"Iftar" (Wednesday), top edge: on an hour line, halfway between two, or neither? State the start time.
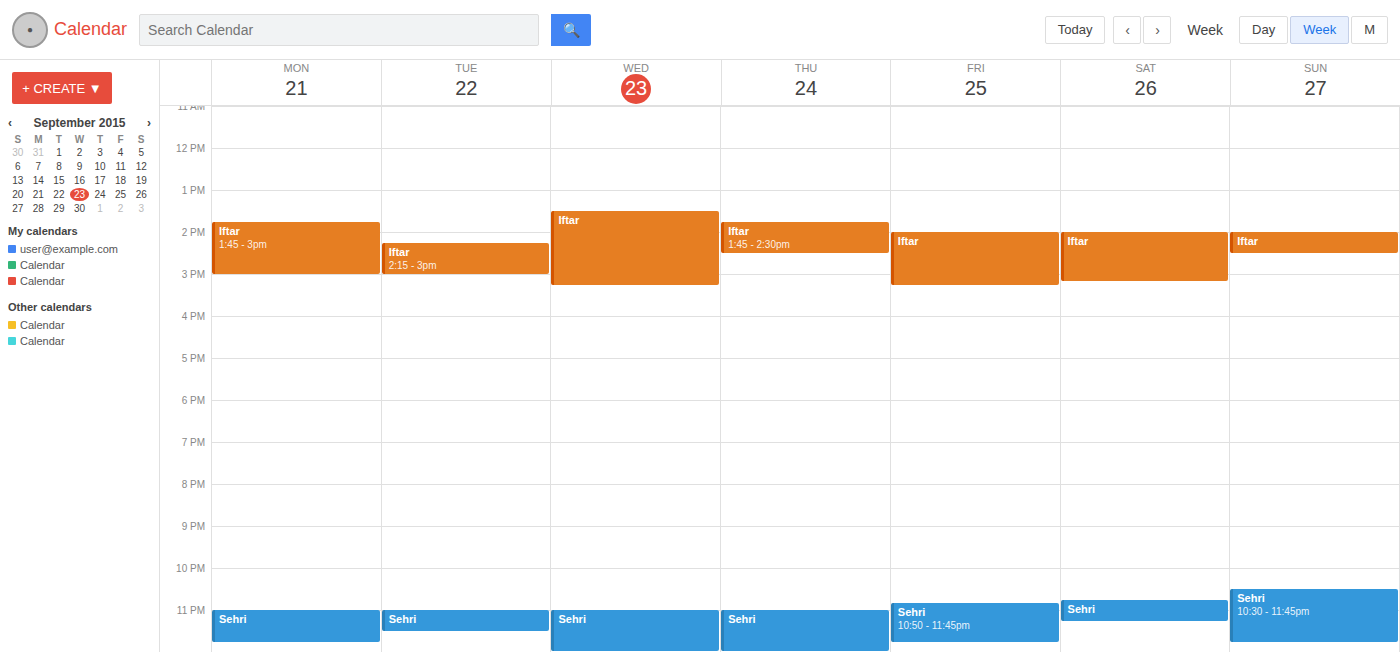
1:30 PM -- halfway between the 1 PM and 2 PM lines.